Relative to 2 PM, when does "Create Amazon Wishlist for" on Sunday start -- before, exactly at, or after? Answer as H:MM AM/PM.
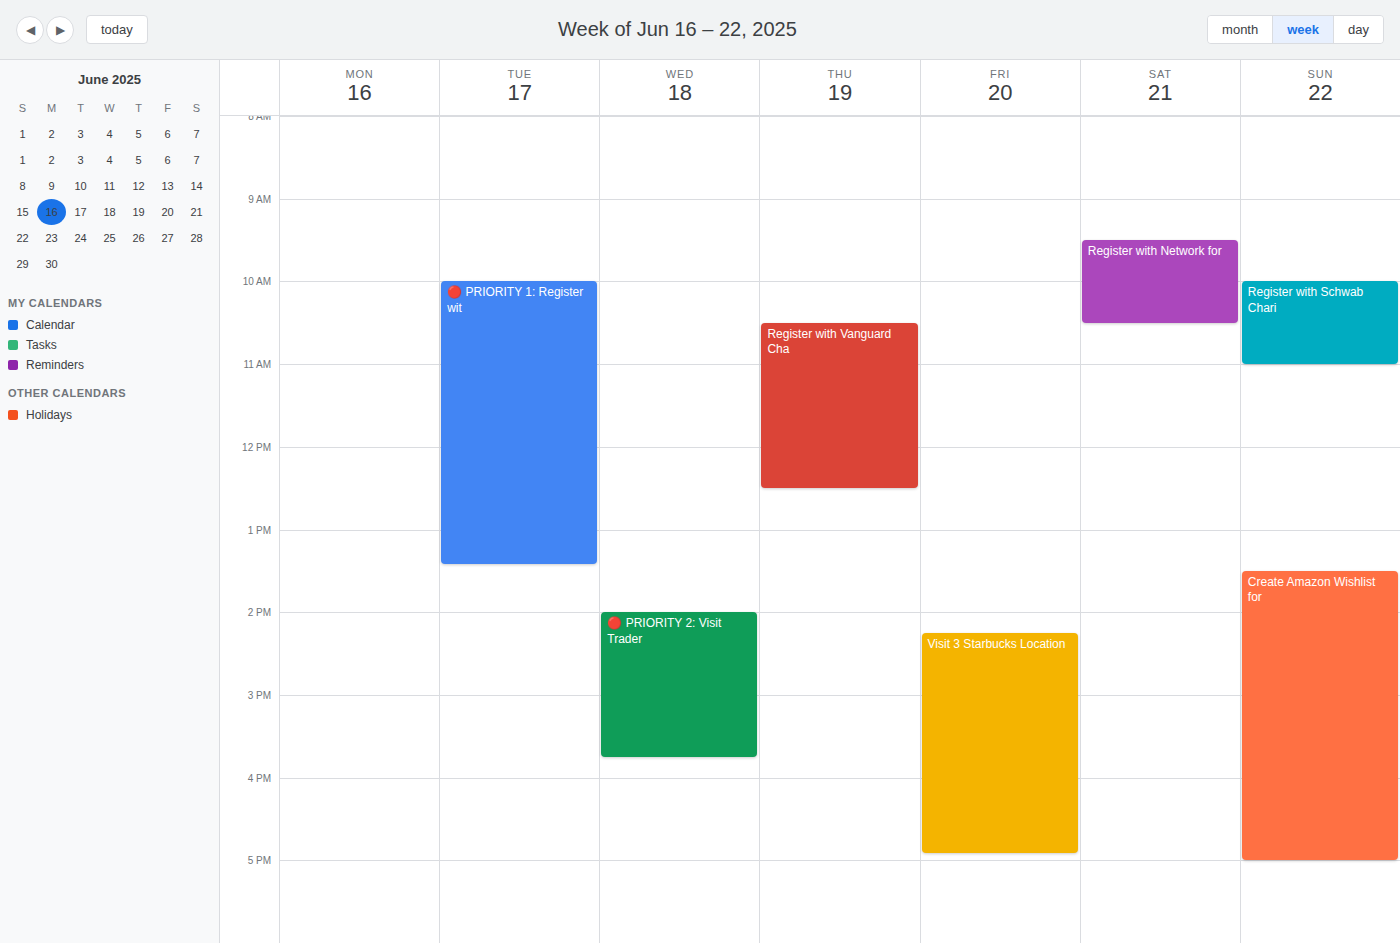
1:30 PM -- before 2 PM, 30 minutes above the 2 PM line.